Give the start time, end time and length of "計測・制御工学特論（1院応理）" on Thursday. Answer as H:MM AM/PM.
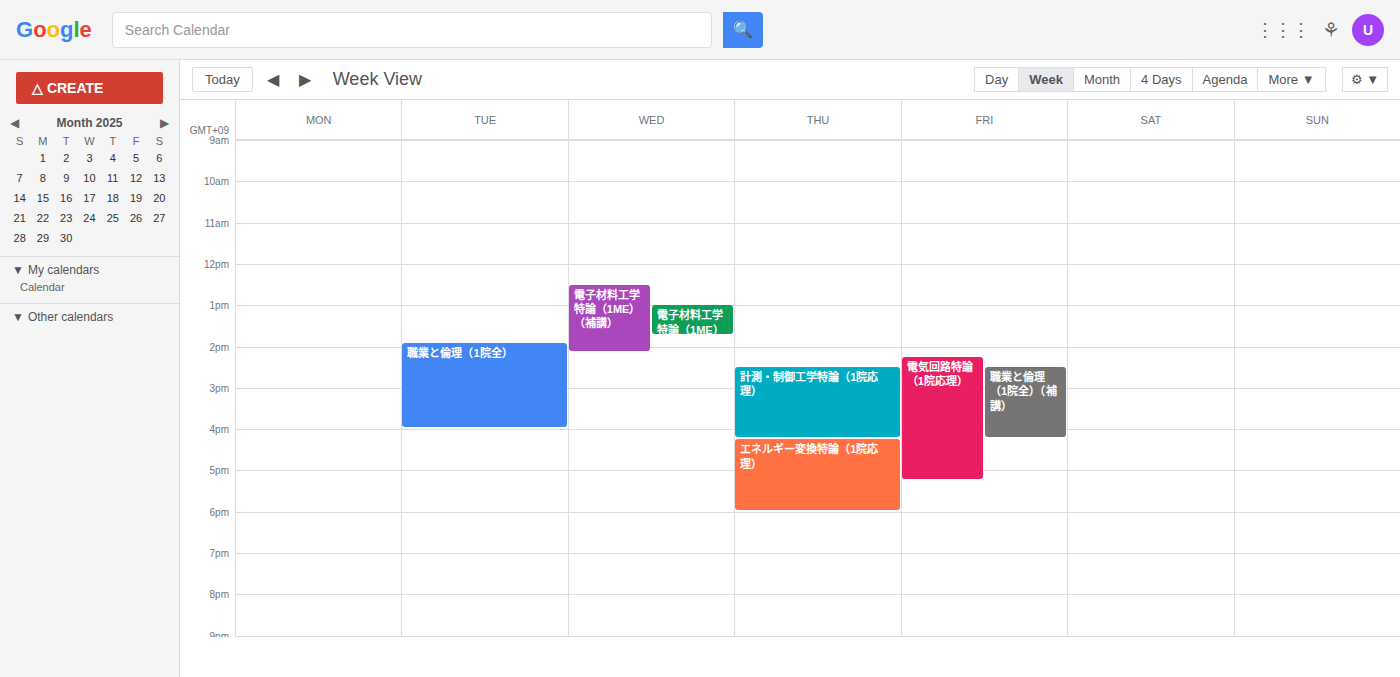
2:30 PM to 4:15 PM, 1 hour 45 minutes